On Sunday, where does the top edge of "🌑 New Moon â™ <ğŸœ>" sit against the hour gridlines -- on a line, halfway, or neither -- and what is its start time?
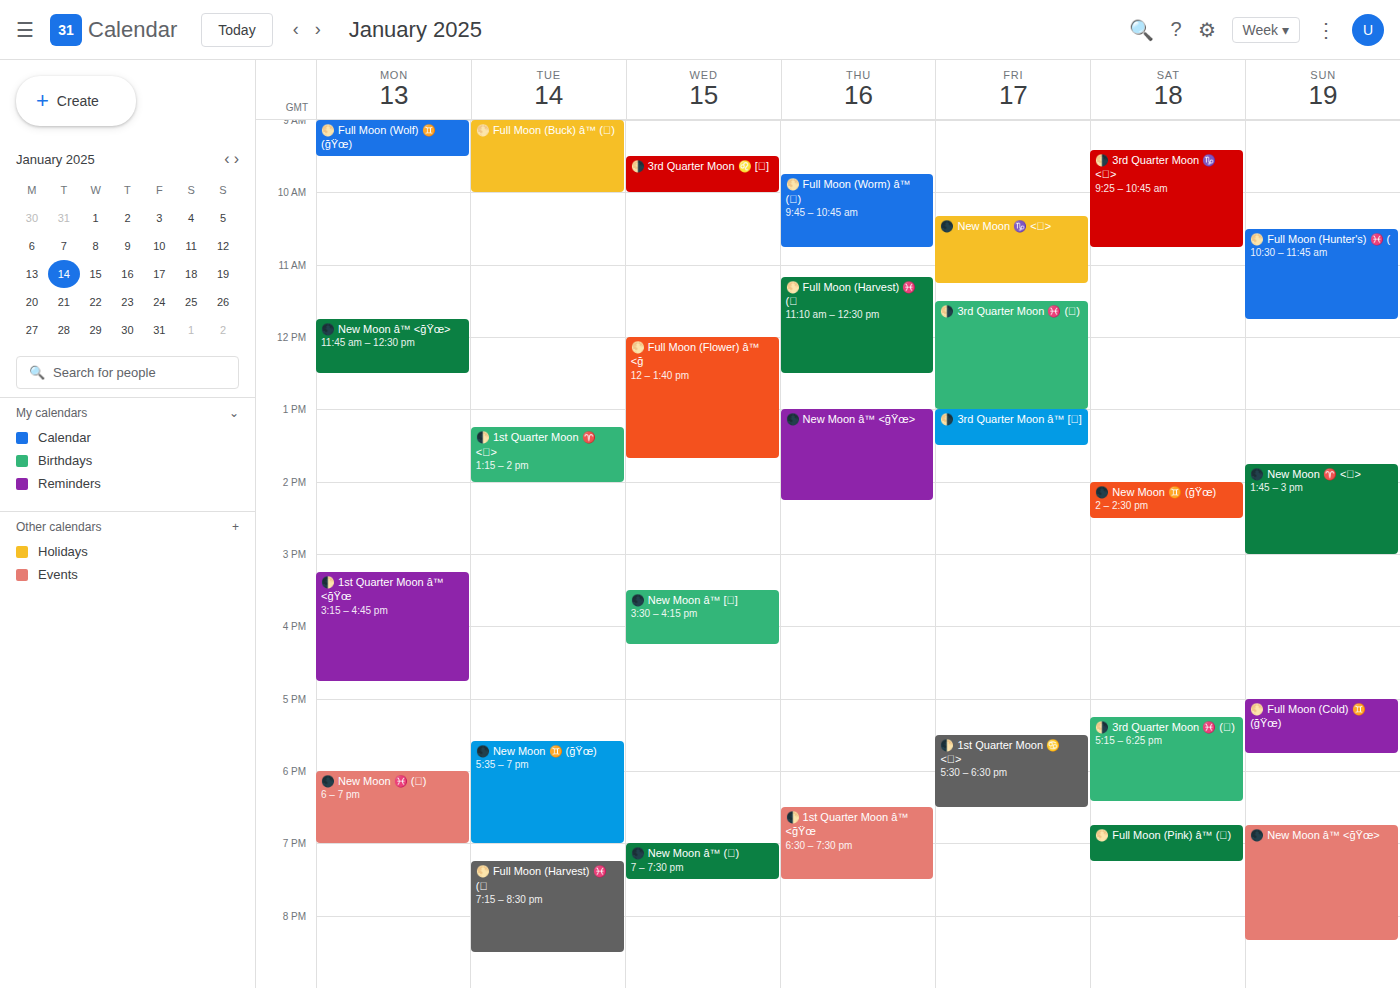
6:45 PM -- neither: three quarters of the way from the 6 PM line to the 7 PM line.